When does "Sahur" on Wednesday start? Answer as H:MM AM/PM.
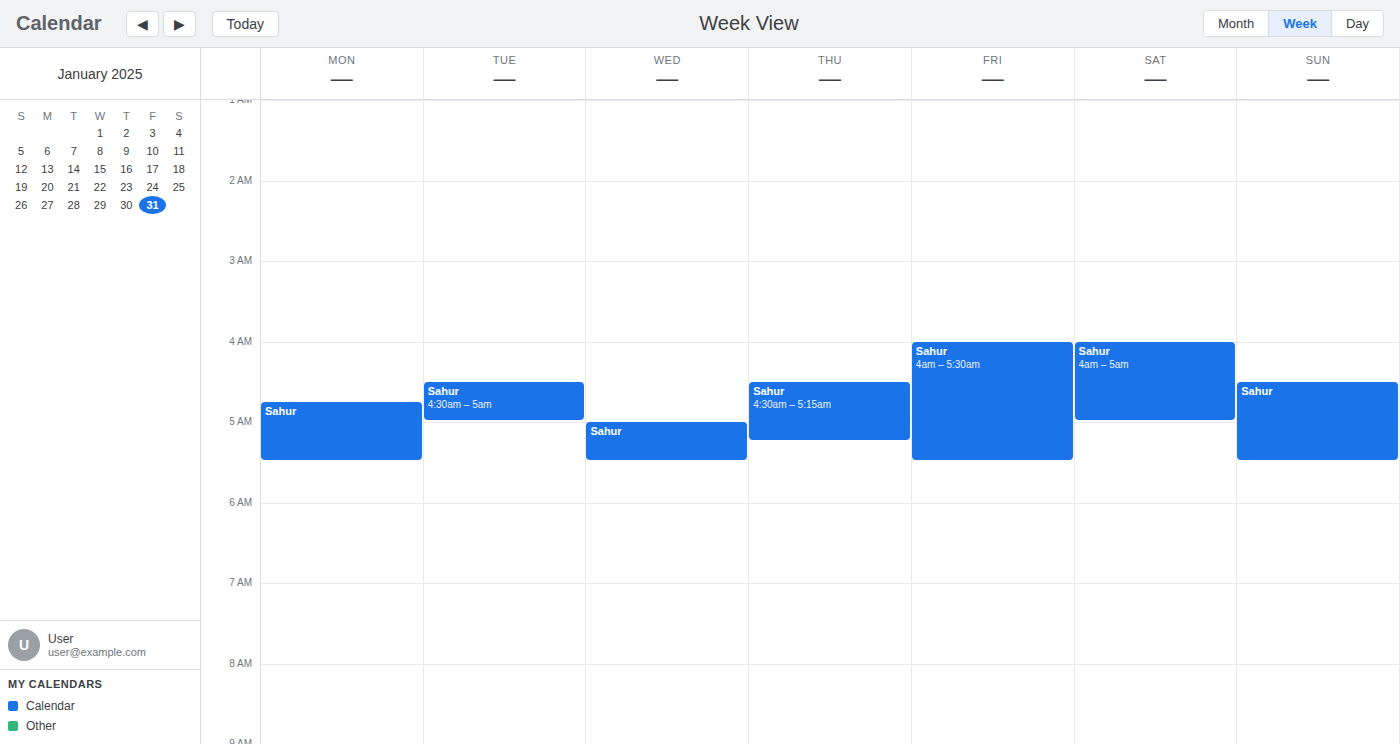
5:00 AM